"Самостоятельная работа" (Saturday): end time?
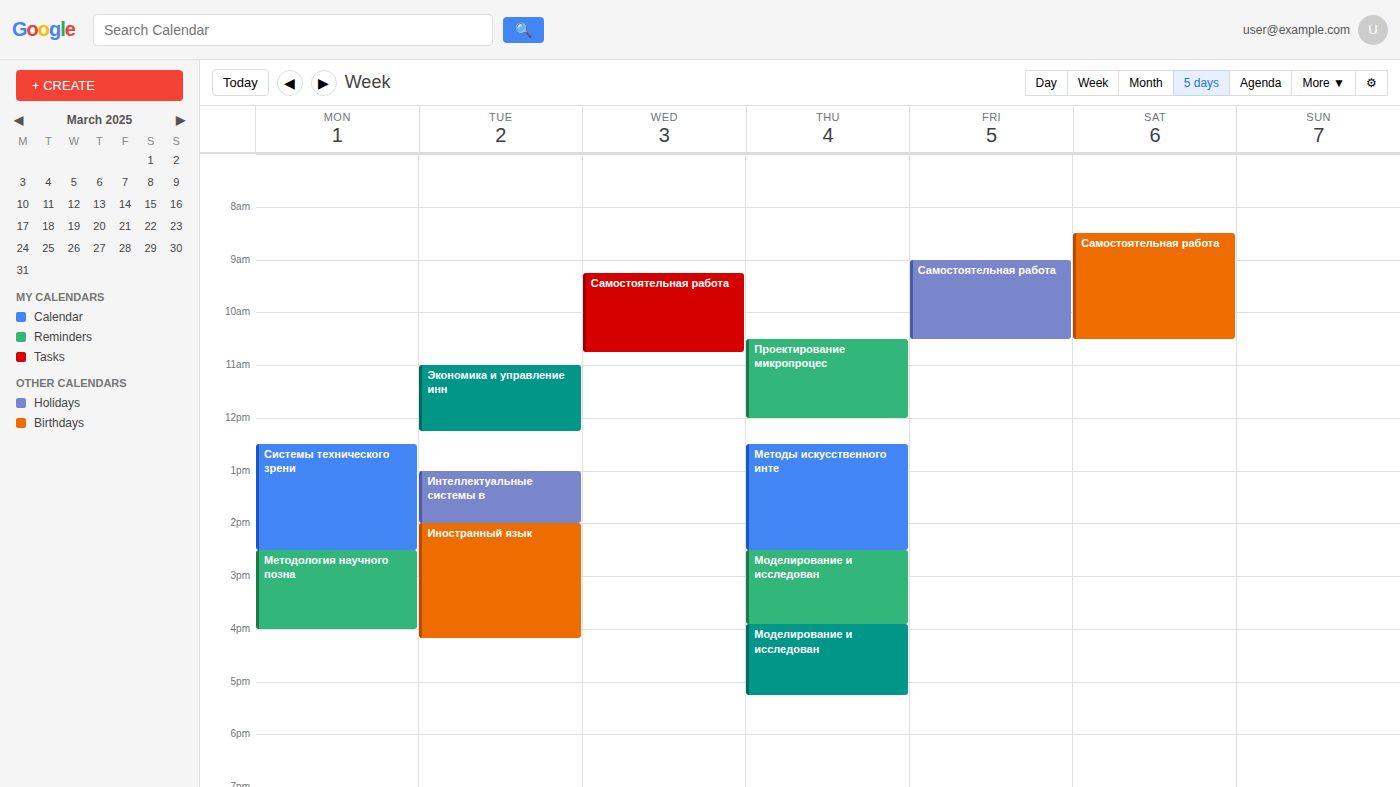
10:30 AM